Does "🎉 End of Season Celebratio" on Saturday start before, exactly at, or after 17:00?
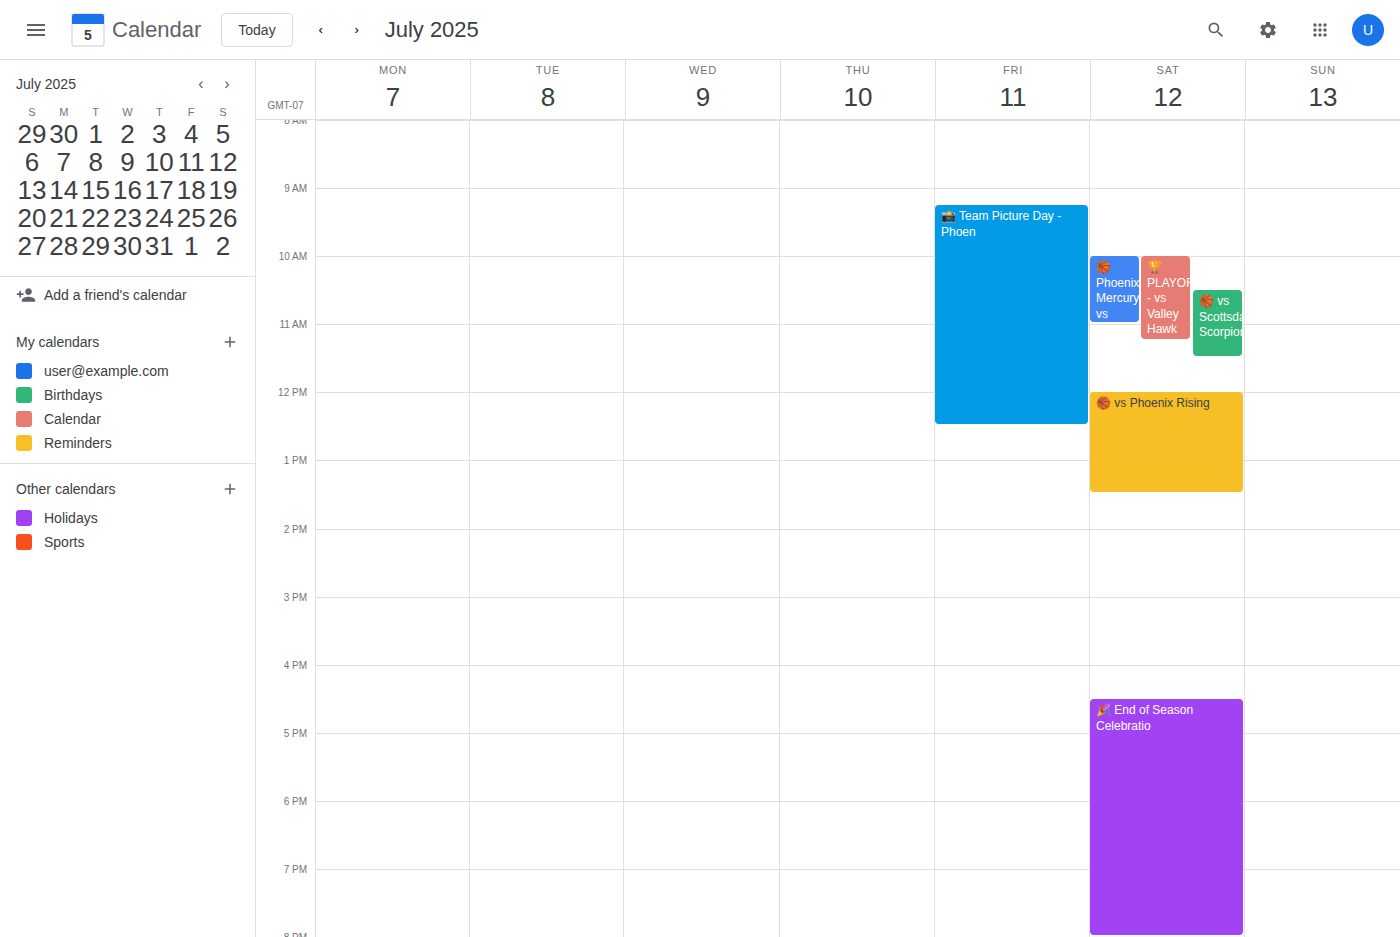
16:30 -- before 17:00, 30 minutes above the 17:00 line.